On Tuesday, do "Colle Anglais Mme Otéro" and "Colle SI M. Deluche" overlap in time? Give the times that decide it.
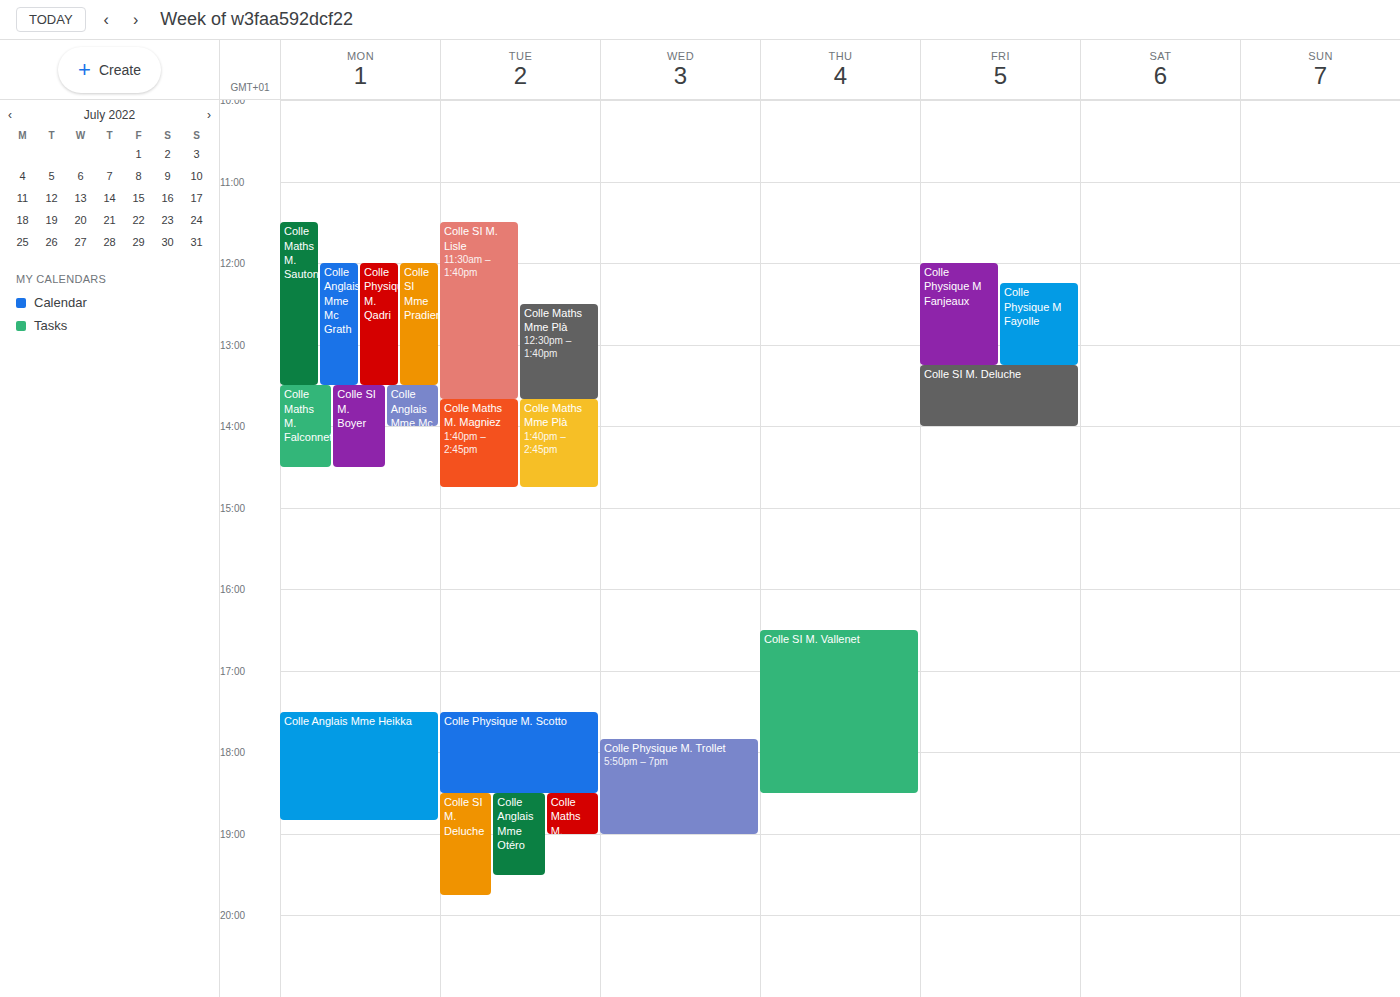
"Colle Anglais Mme Otéro" runs 6:30 PM to 7:30 PM, inside "Colle SI M. Deluche" -- they overlap.